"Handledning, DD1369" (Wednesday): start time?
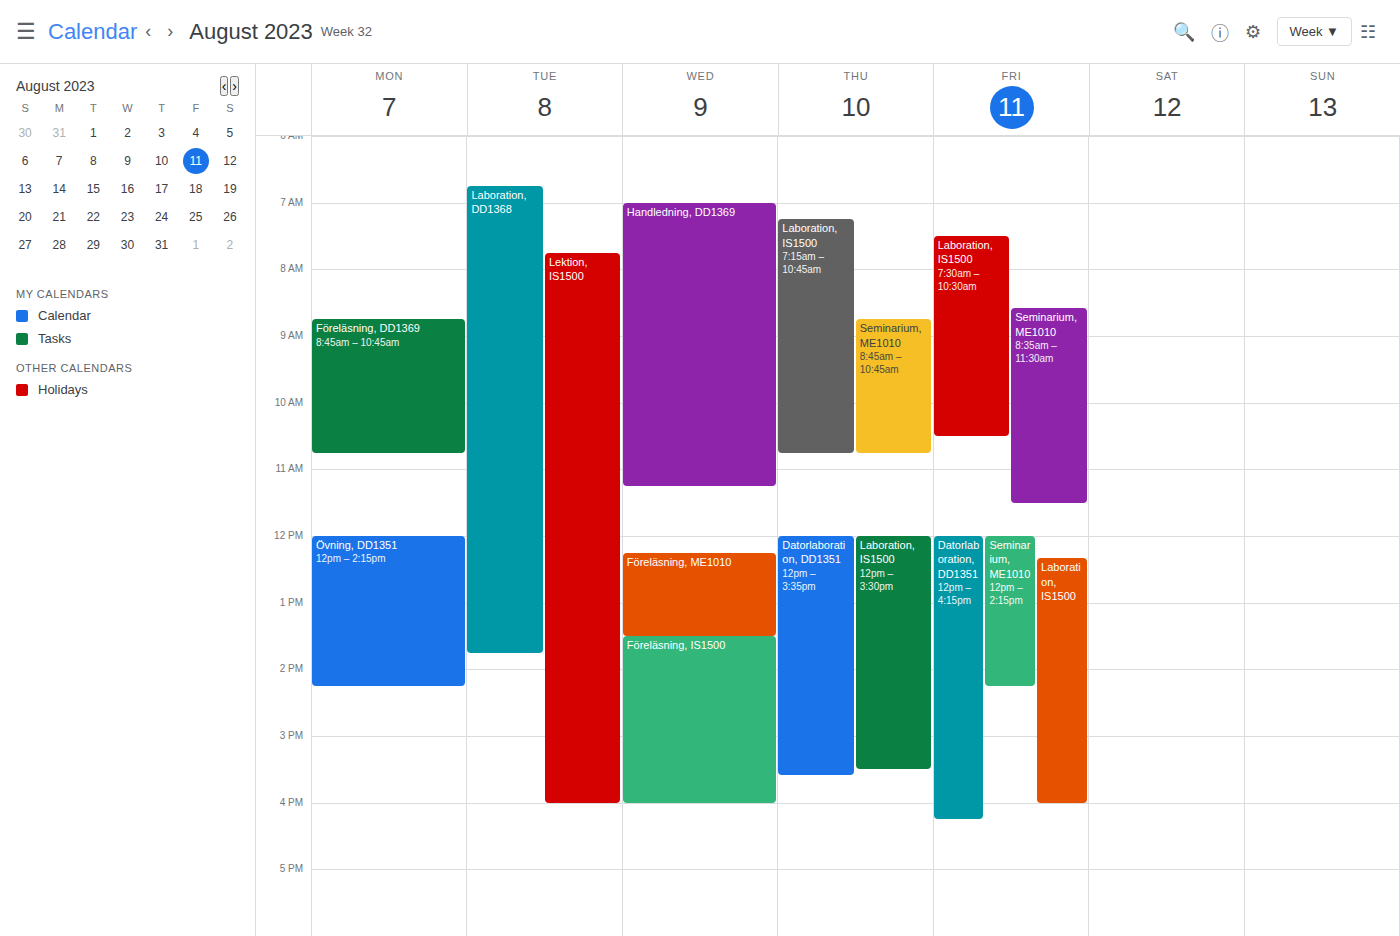
7:00 AM